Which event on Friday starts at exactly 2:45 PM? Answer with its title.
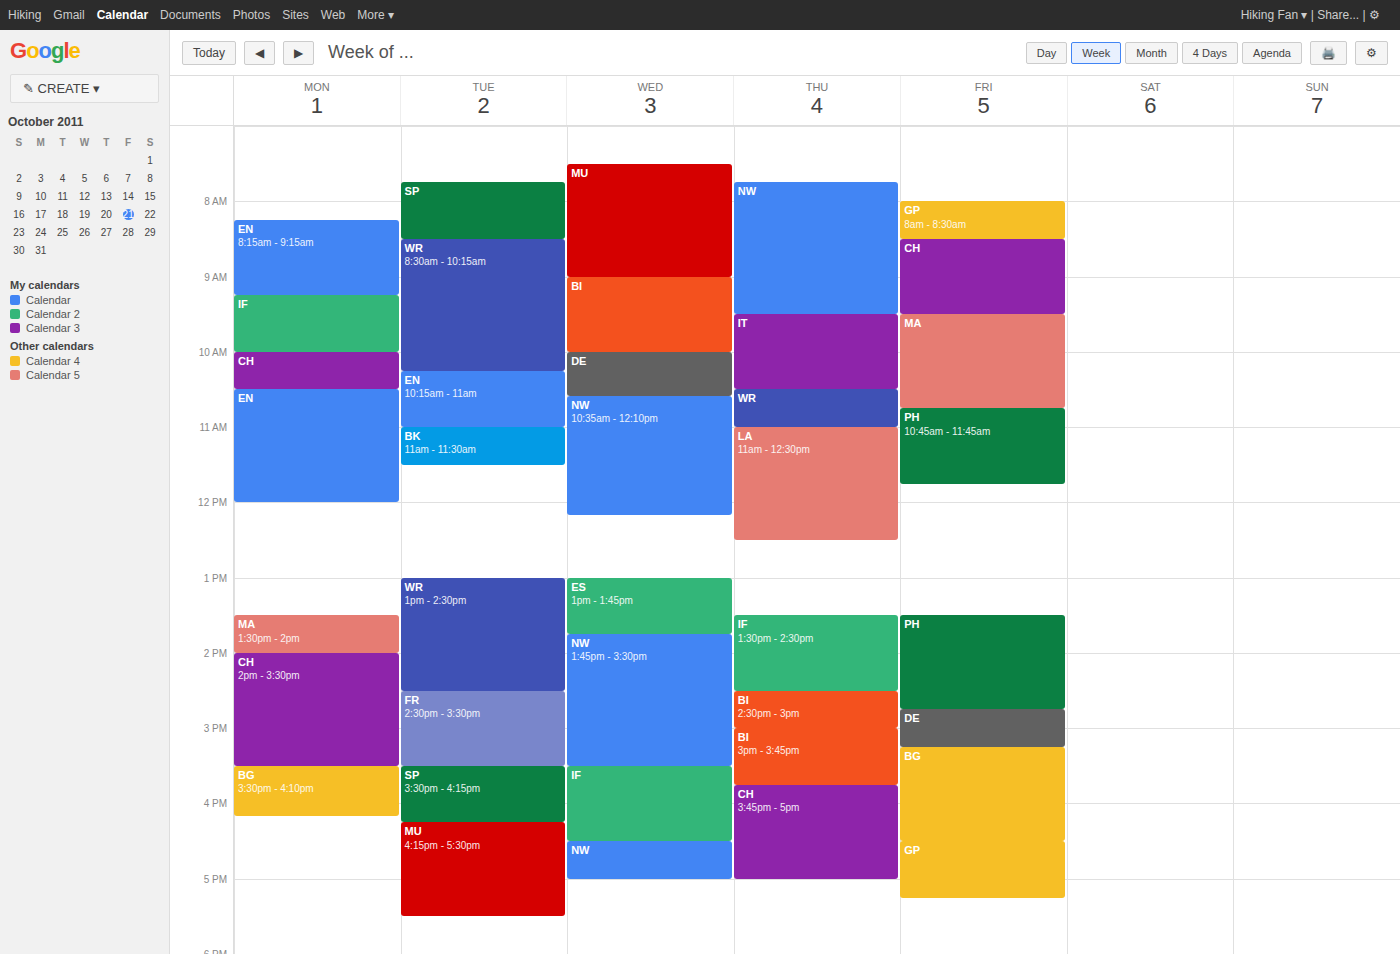
"DE"